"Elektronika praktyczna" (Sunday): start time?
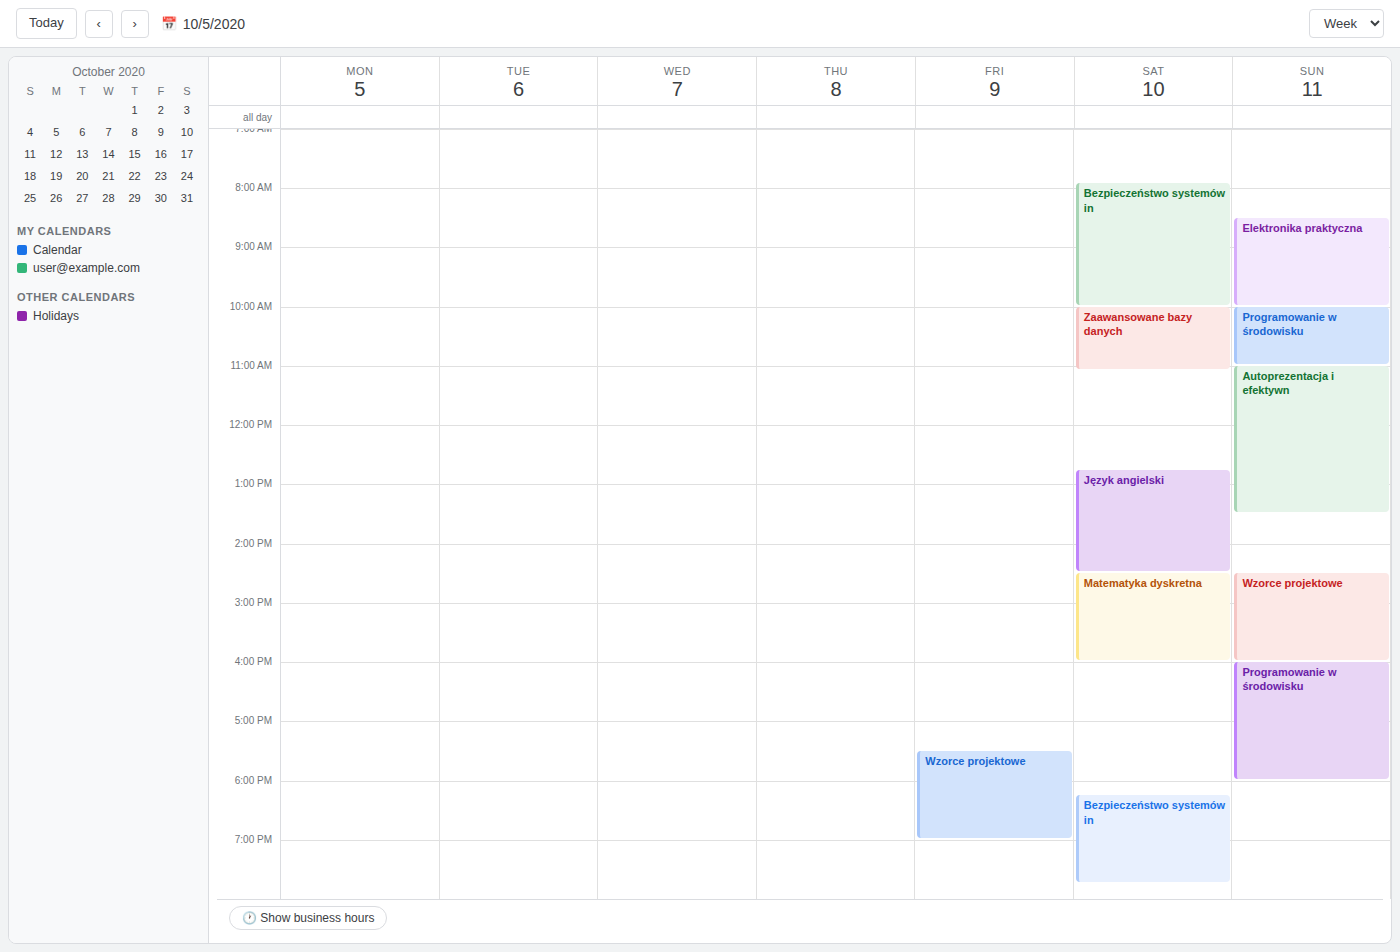
8:30 AM